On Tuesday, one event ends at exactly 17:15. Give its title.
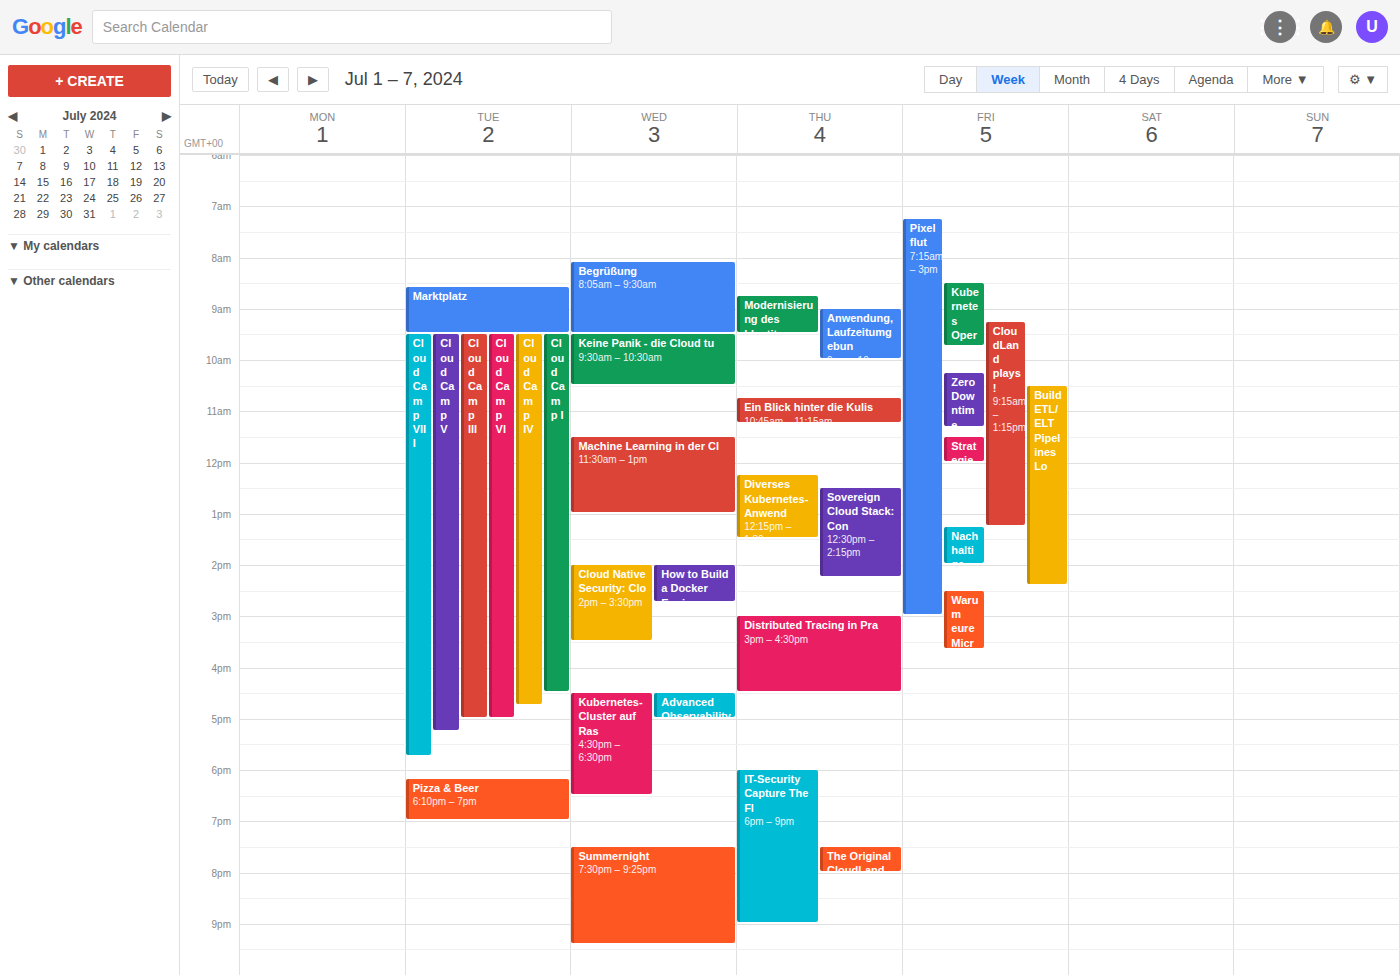
"CloudCamp V"